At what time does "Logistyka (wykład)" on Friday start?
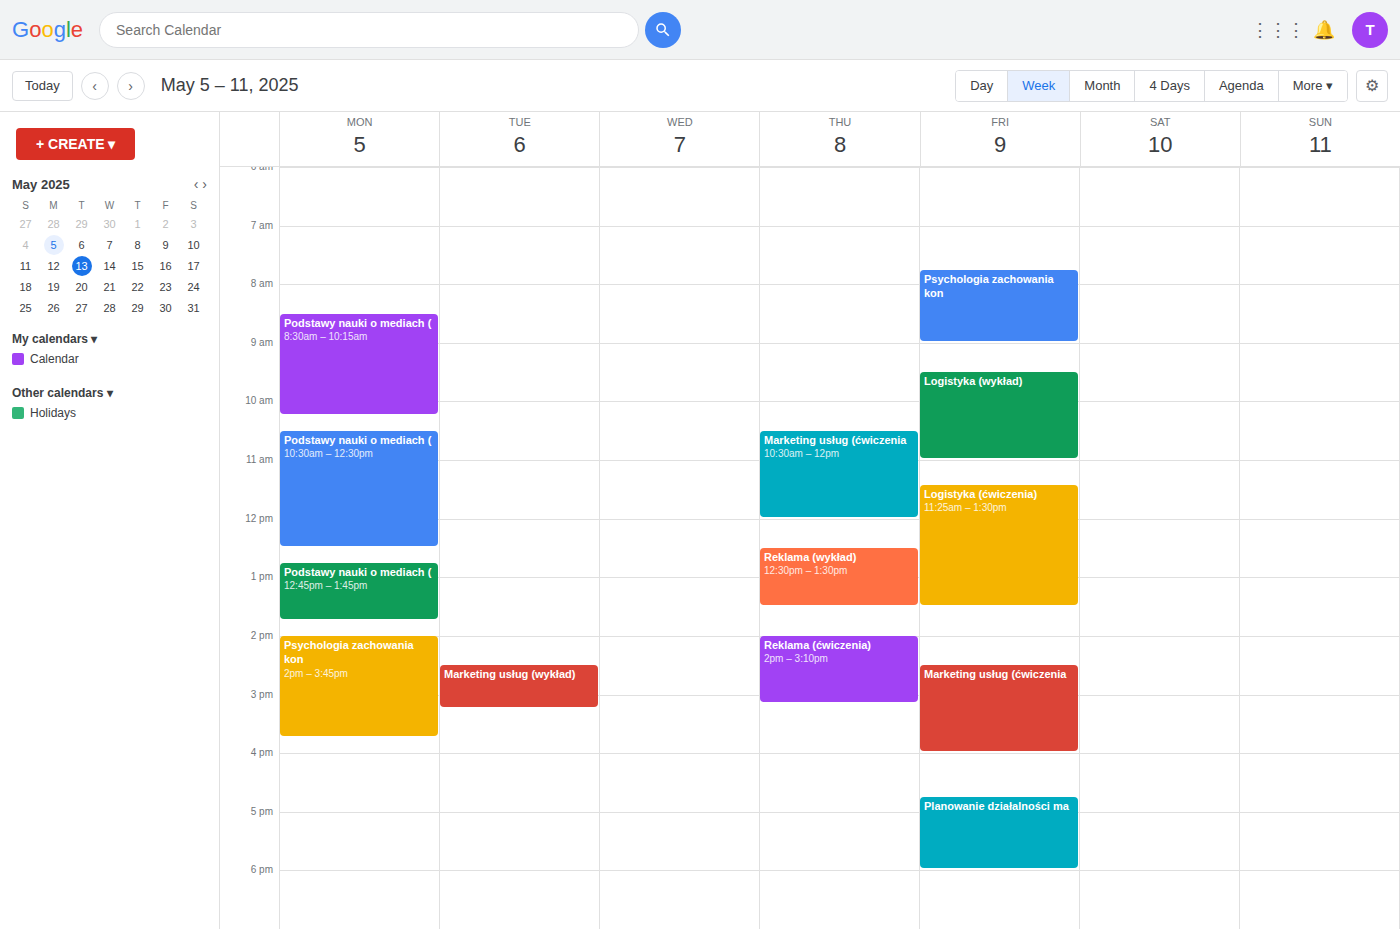
9:30 AM